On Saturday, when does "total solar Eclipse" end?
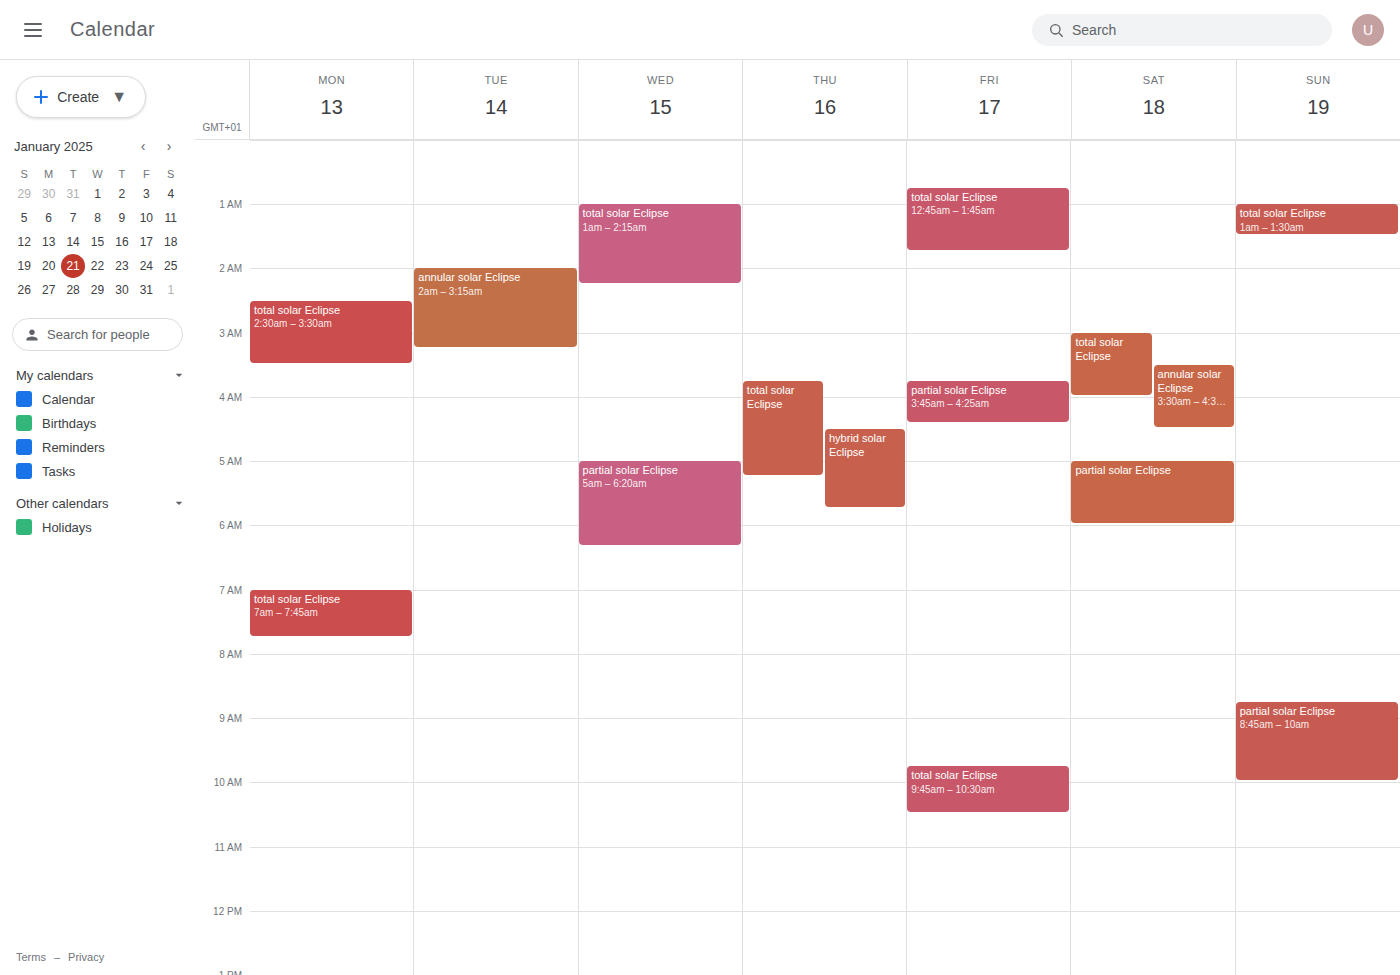
4:00 AM